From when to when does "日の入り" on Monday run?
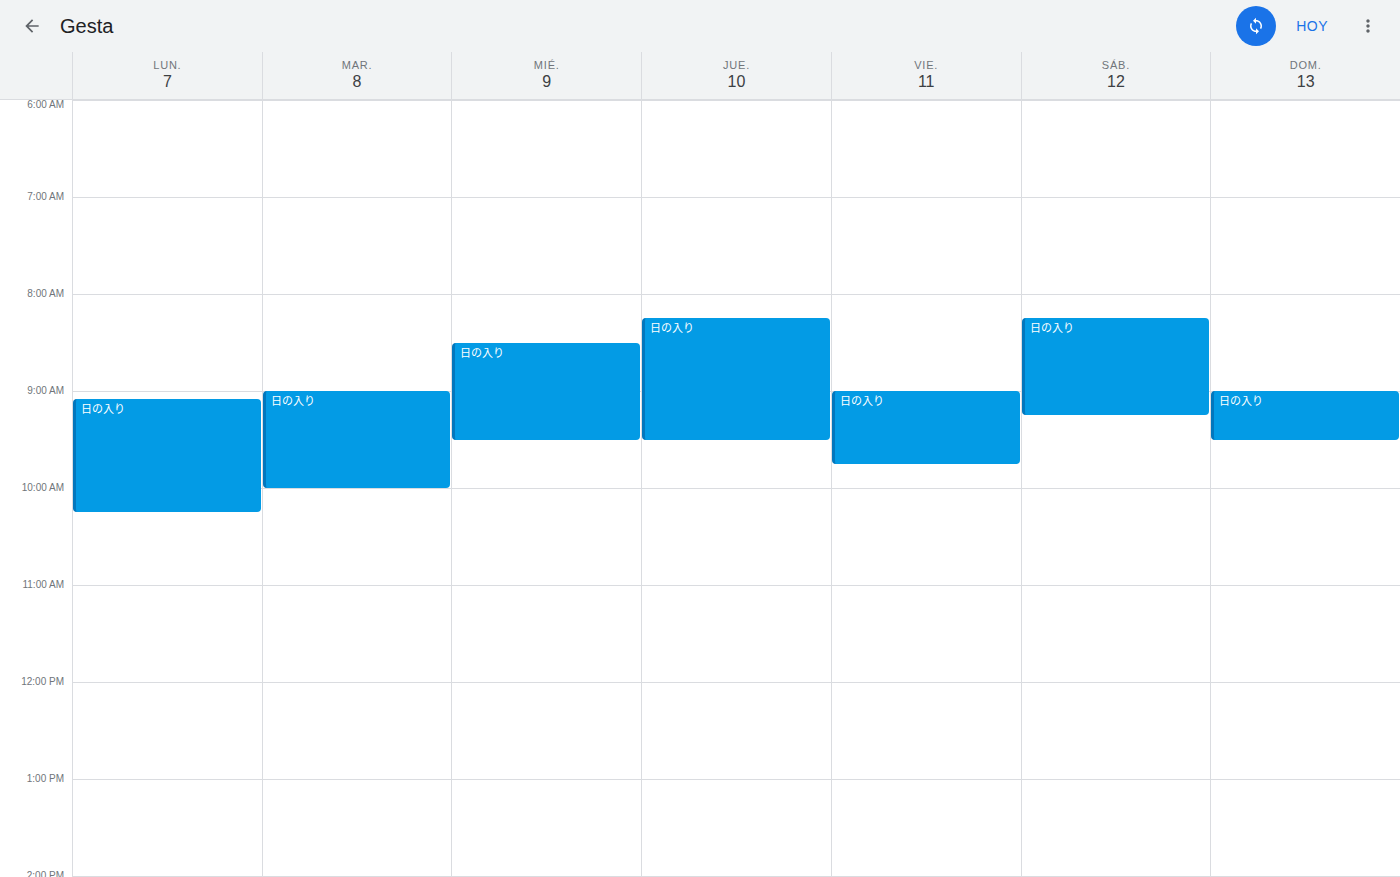
9:05 AM to 10:15 AM